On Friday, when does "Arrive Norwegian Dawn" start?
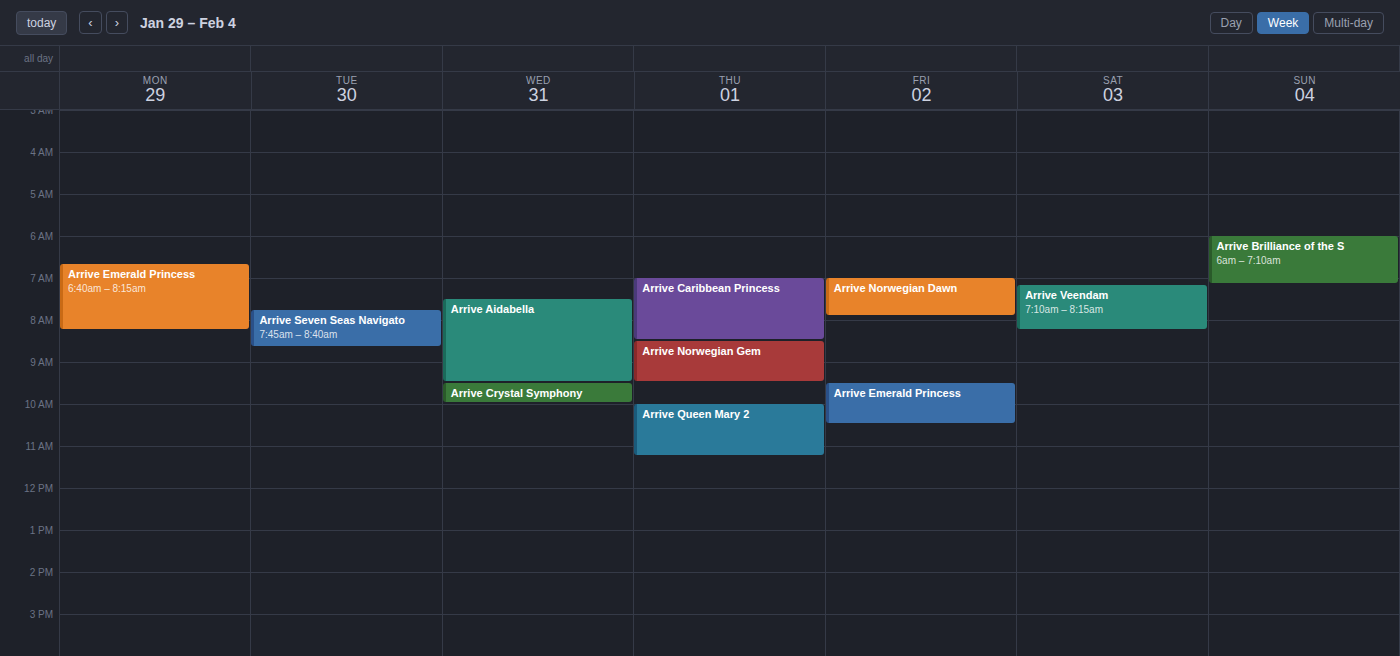
7:00 AM